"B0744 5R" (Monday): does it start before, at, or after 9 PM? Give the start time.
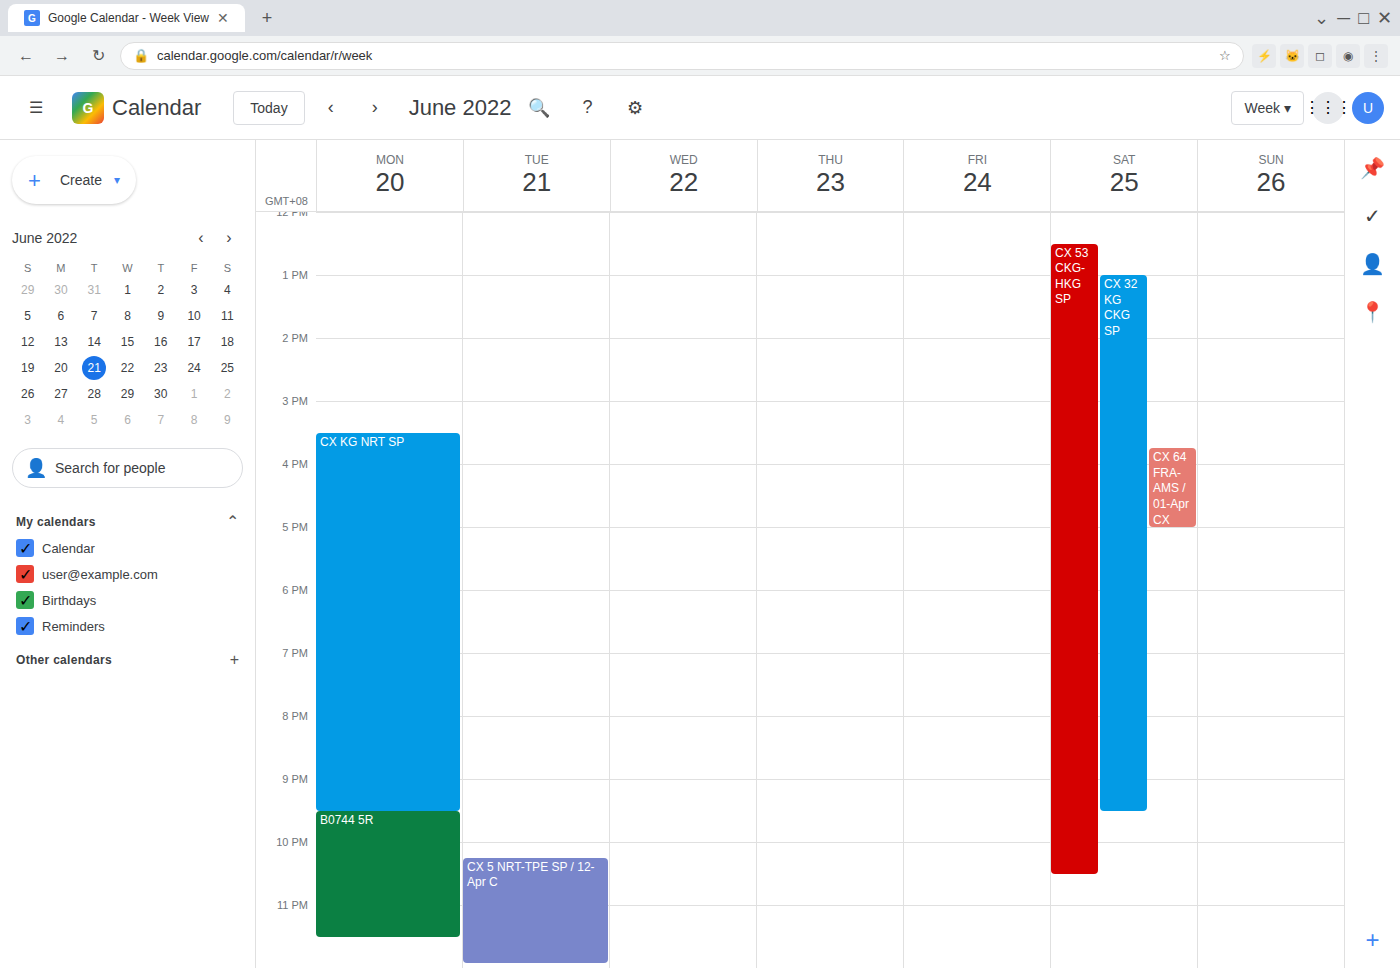
9:30 PM -- after 9 PM, 30 minutes below the 9 PM line.